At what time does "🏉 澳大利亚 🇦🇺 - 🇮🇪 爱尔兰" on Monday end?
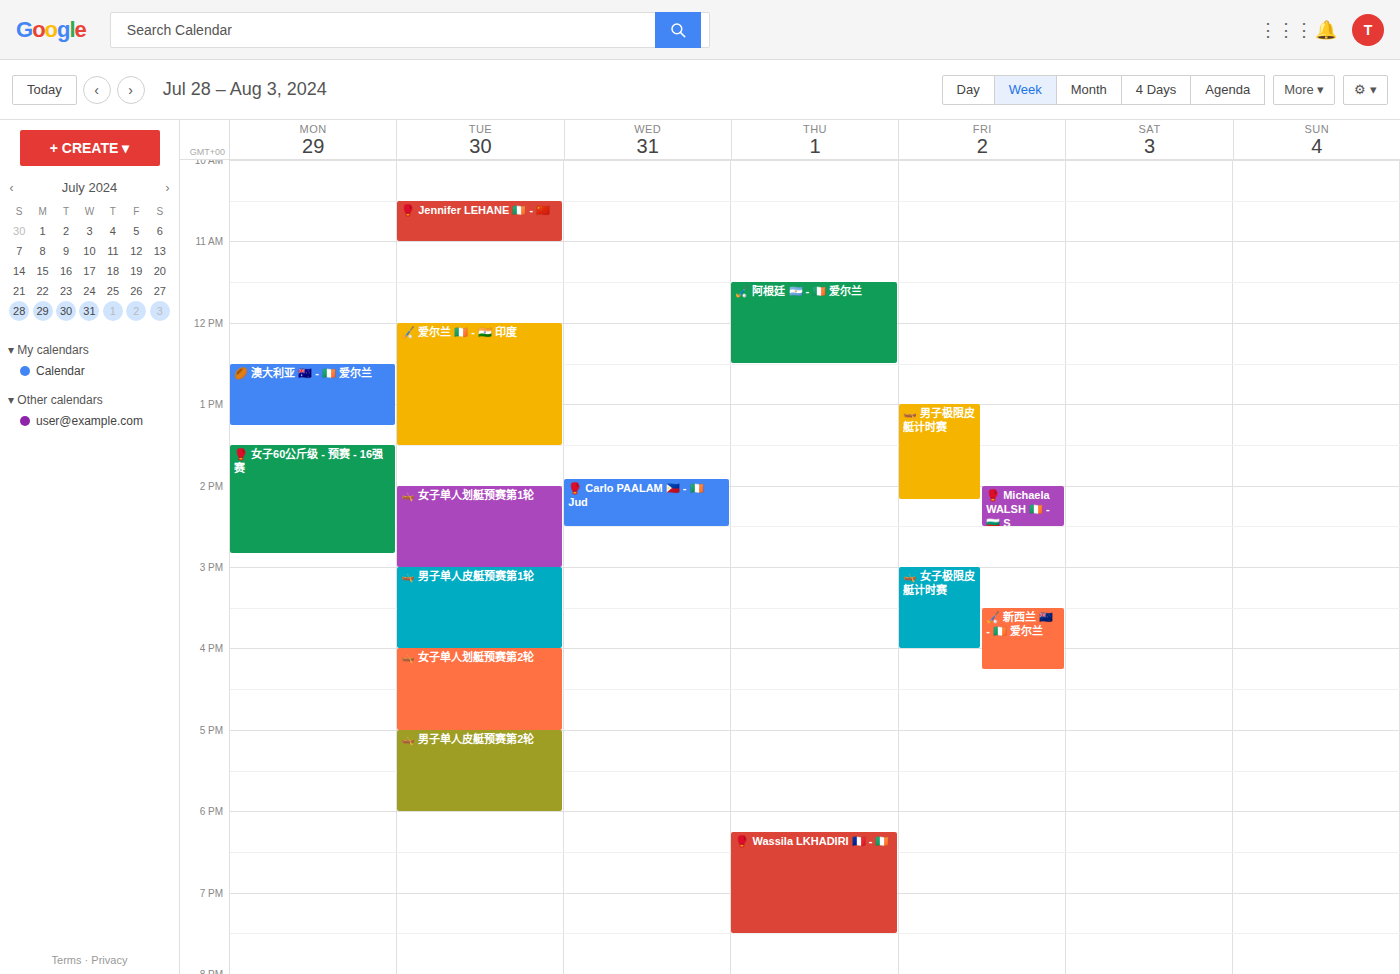
1:15 PM